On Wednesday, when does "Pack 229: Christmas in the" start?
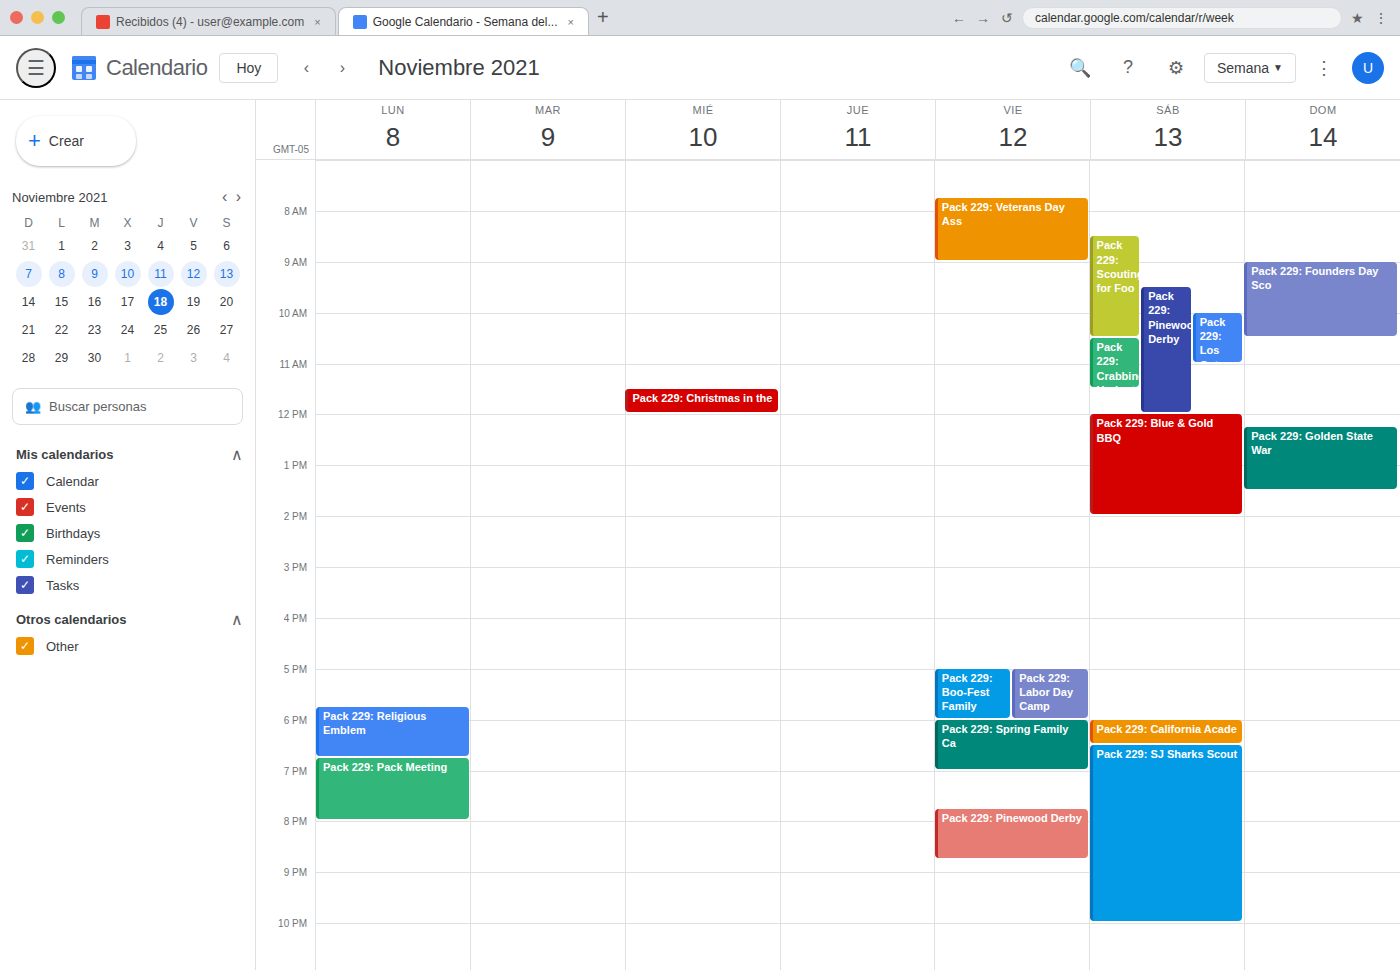
11:30 AM